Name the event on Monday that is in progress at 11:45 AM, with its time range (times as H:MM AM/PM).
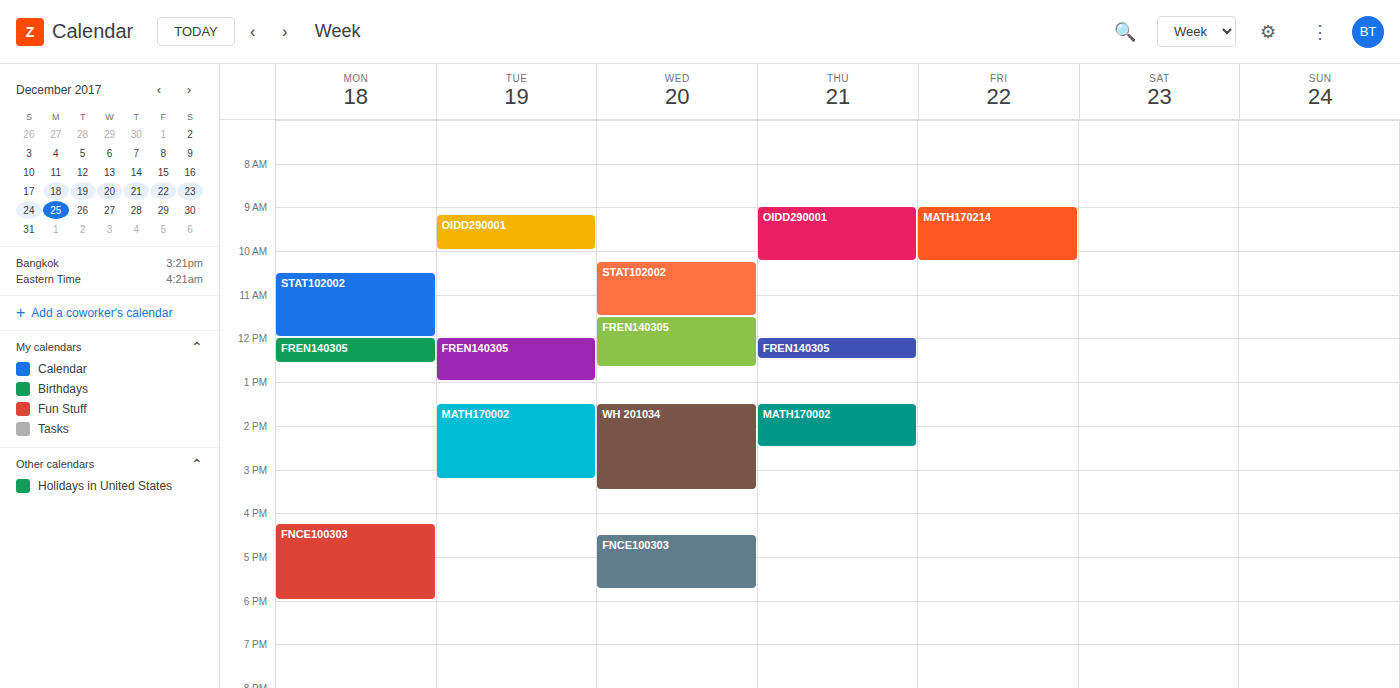
"STAT102002", 10:30 AM to 12:00 PM